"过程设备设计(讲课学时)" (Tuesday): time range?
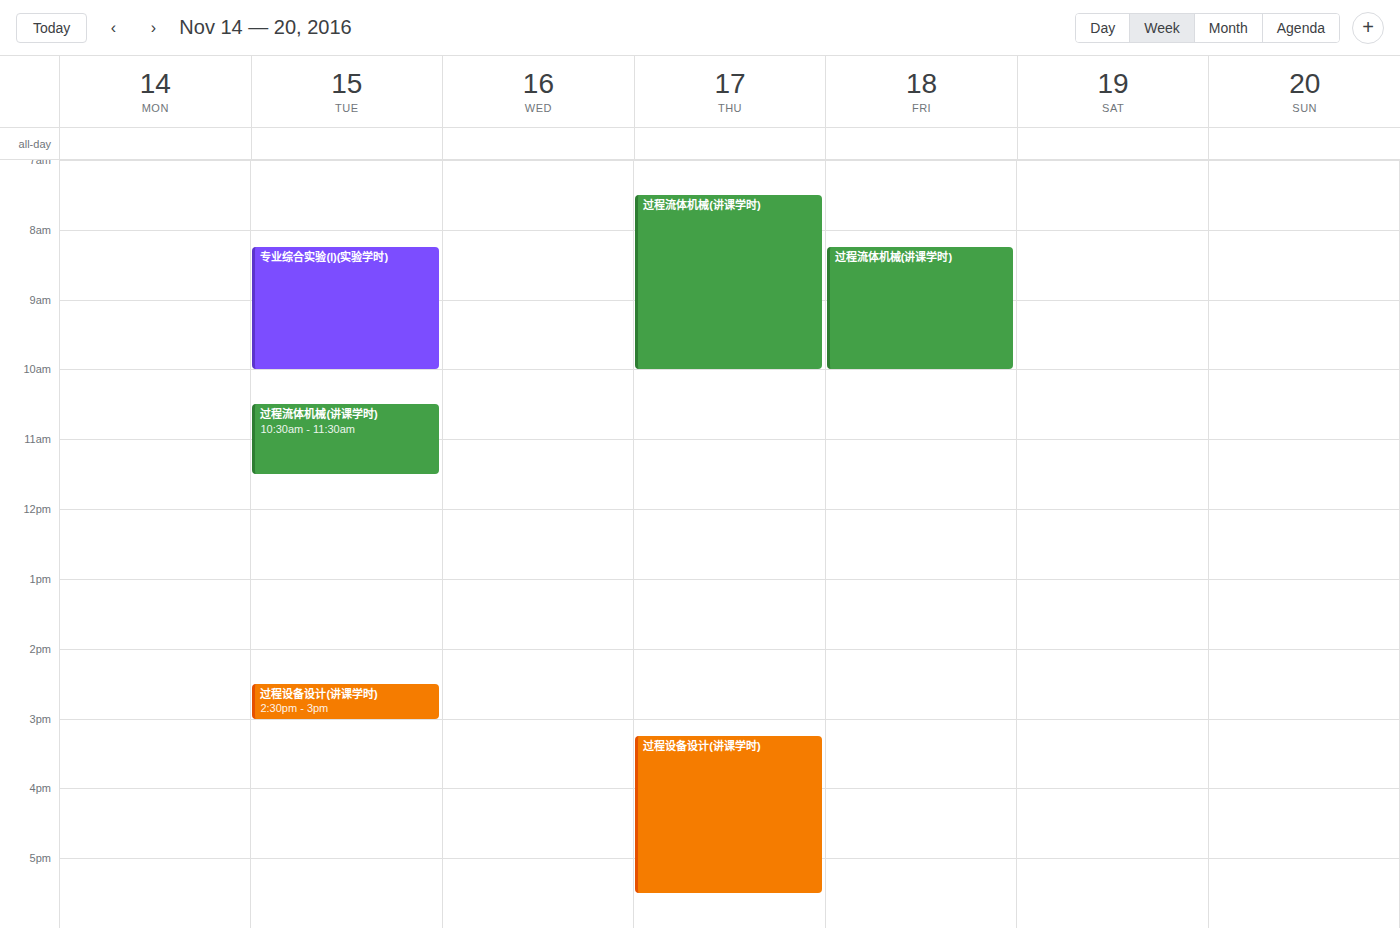
2:30 PM to 3:00 PM